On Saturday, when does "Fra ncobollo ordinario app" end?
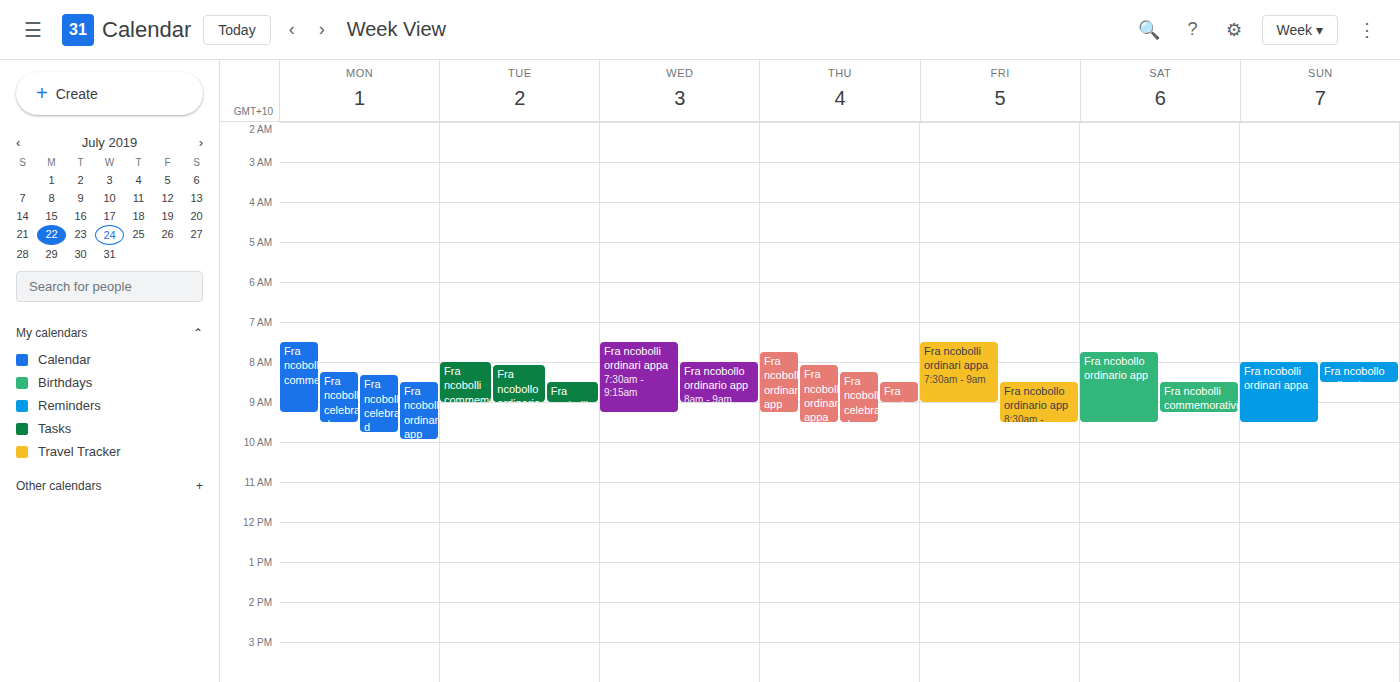
9:30 AM